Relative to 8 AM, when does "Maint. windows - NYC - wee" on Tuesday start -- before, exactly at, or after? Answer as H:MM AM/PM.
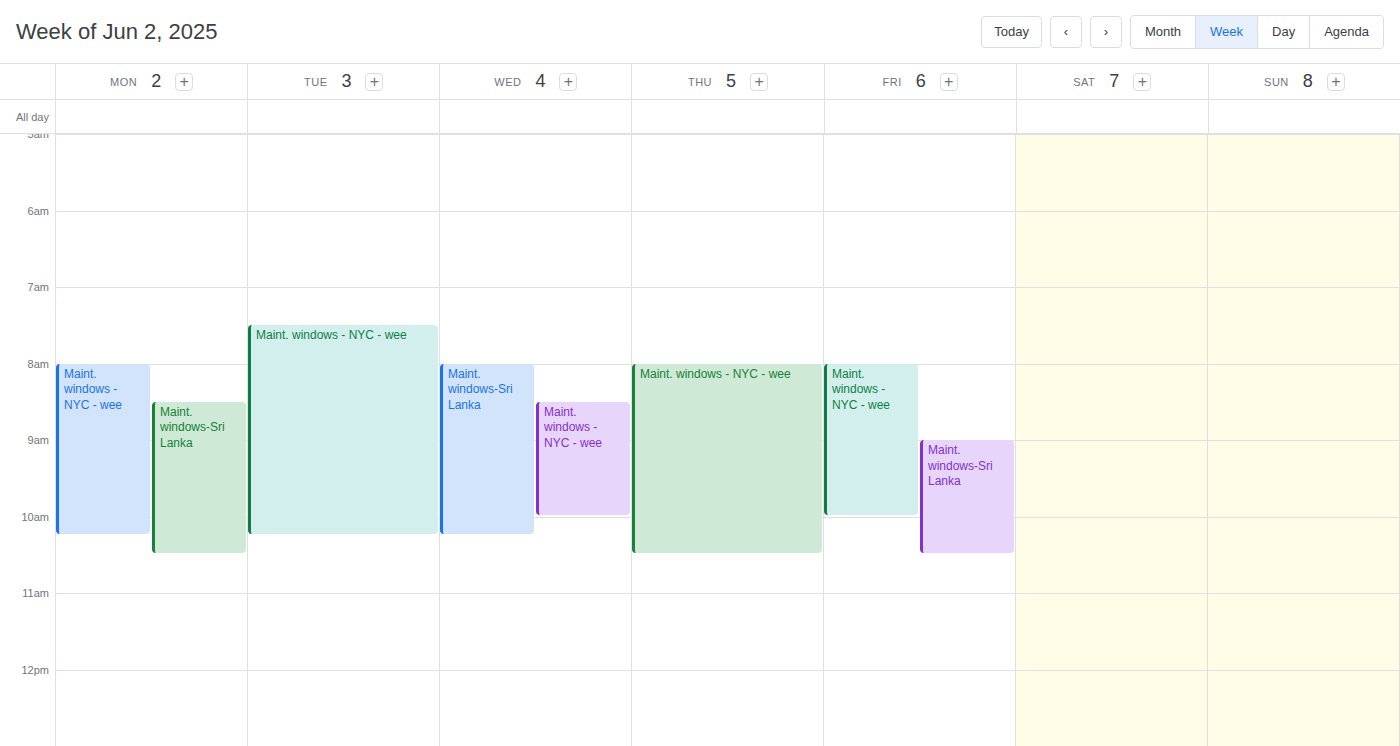
7:30 AM -- before 8 AM, 30 minutes above the 8 AM line.